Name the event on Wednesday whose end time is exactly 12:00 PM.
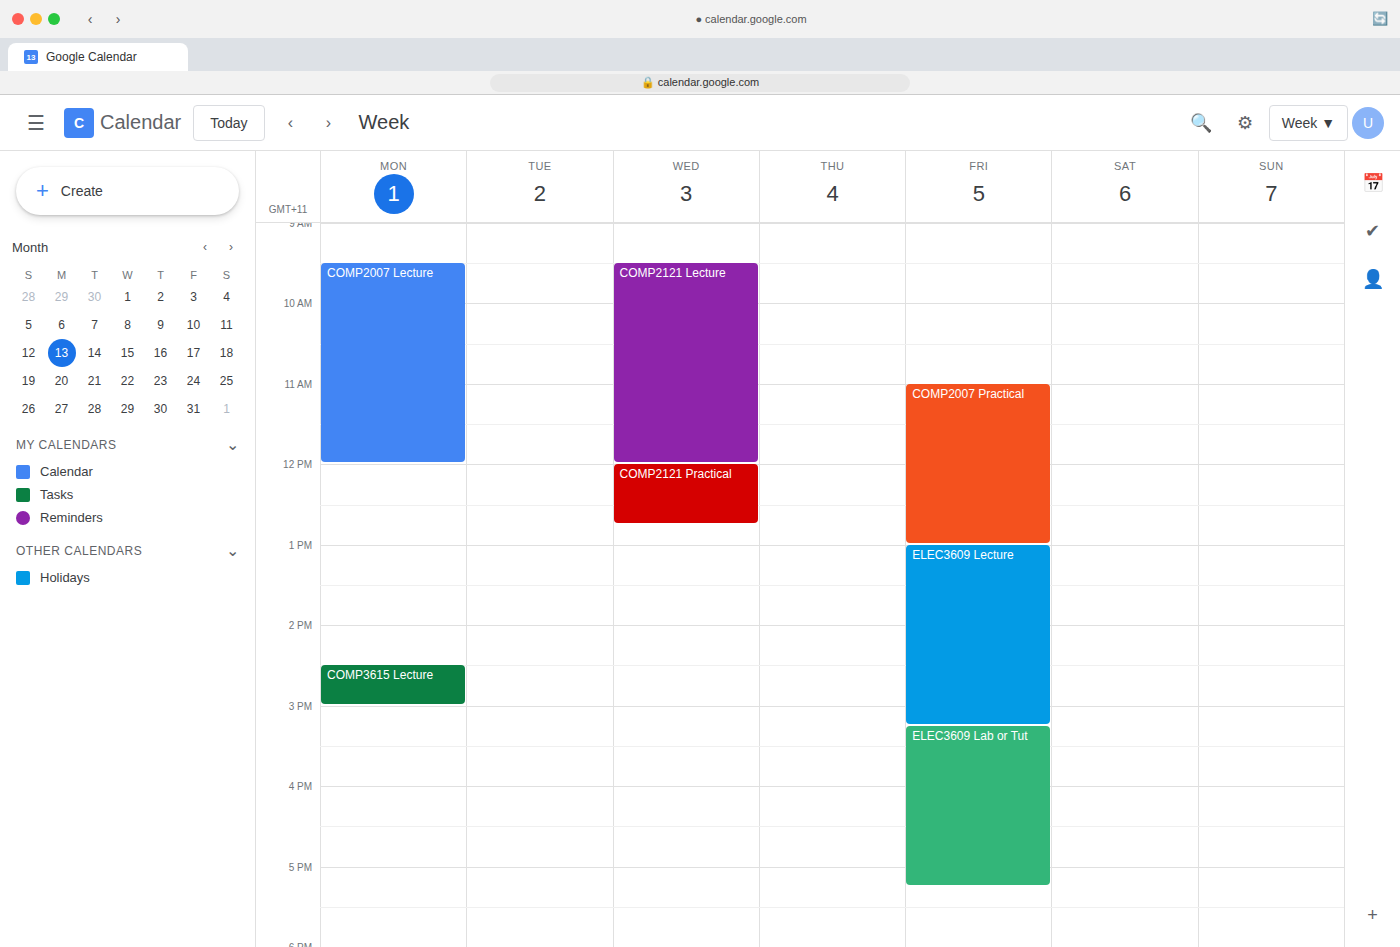
"COMP2121 Lecture"